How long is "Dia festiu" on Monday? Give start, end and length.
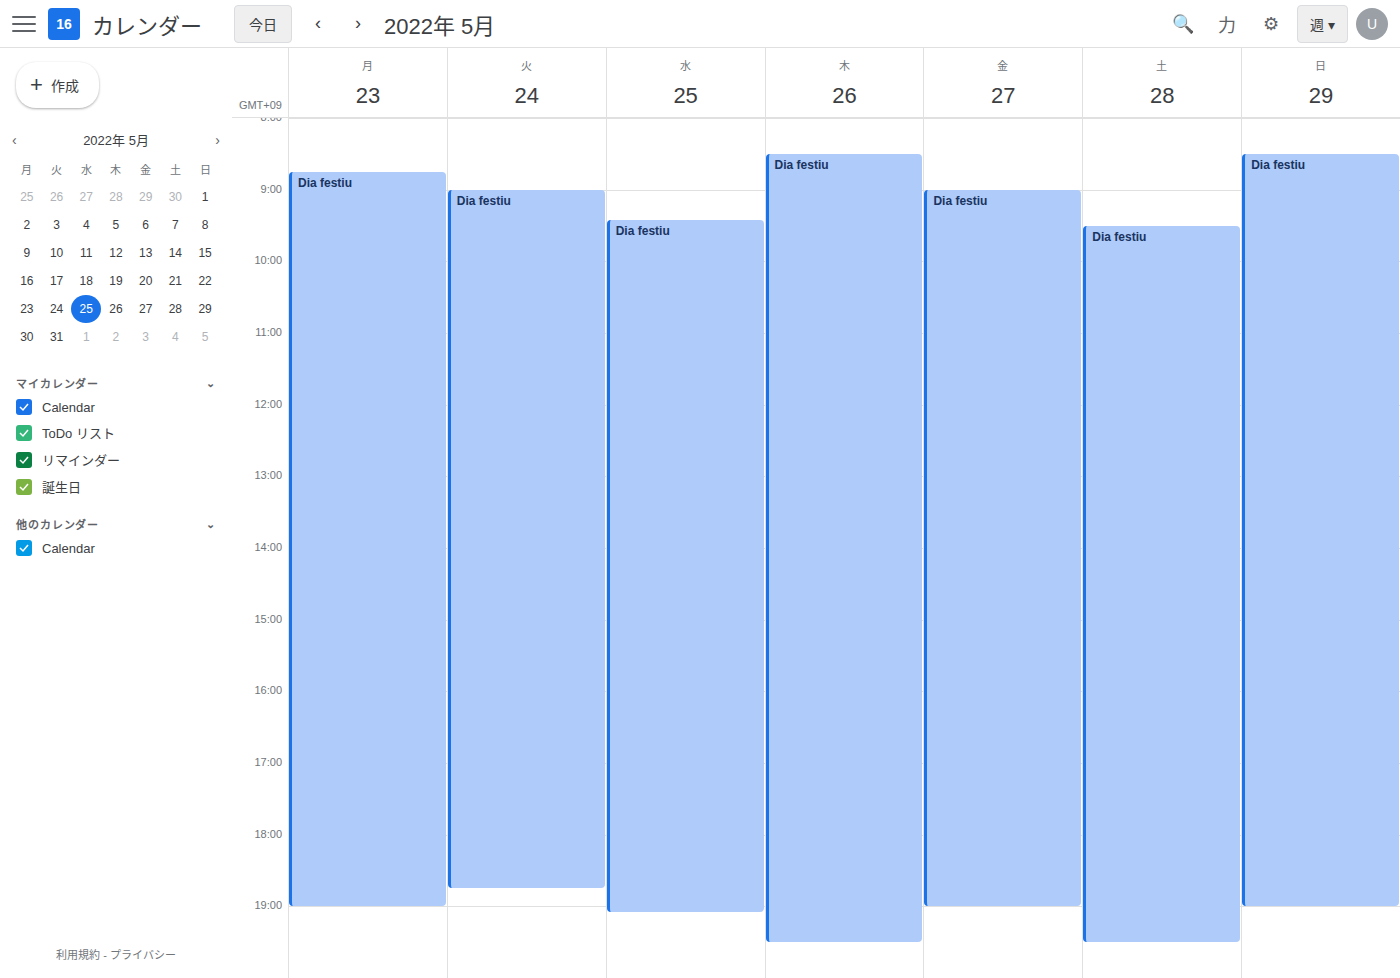
08:45 to 19:00, 10 hours 15 minutes